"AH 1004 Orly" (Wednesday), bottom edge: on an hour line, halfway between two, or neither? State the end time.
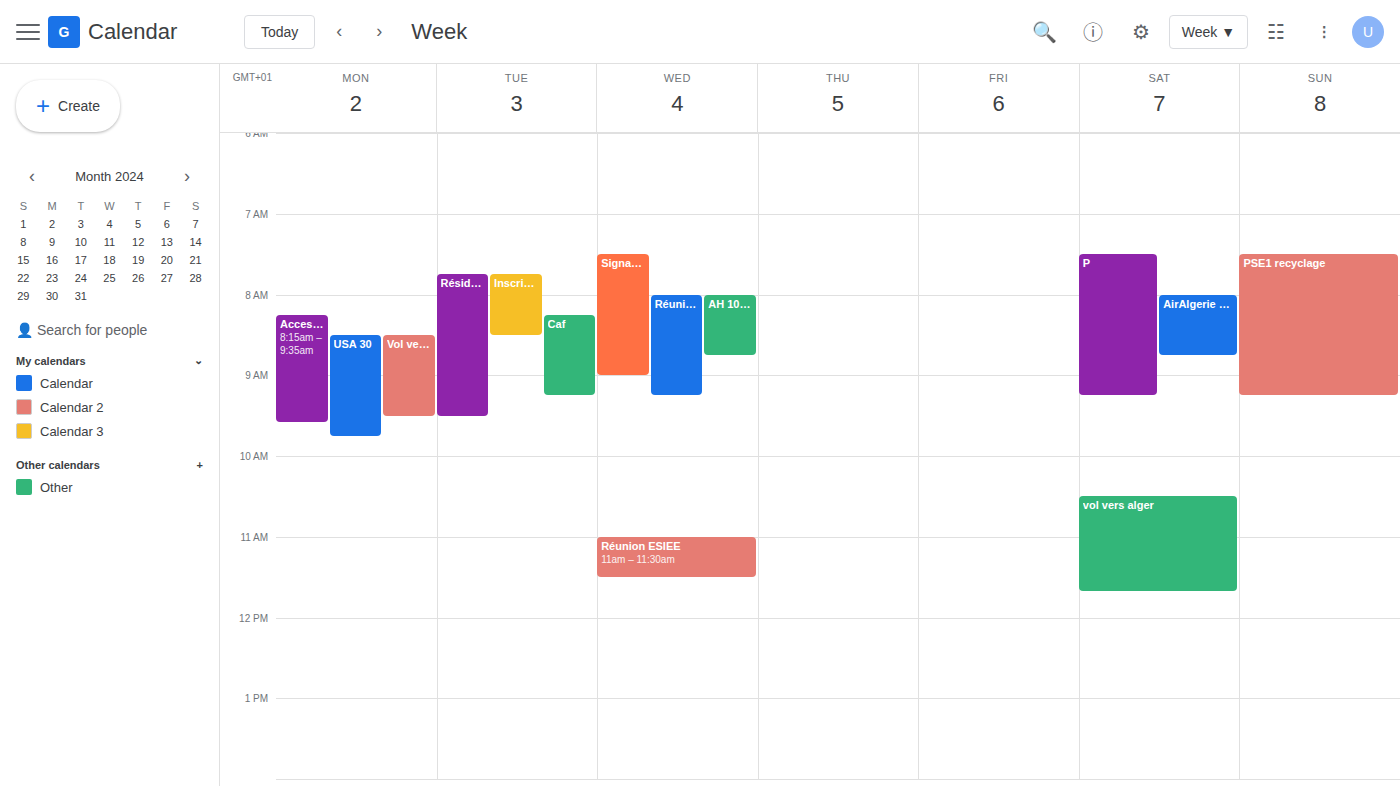
08:45 -- neither: three quarters of the way from the 08:00 line to the 09:00 line.